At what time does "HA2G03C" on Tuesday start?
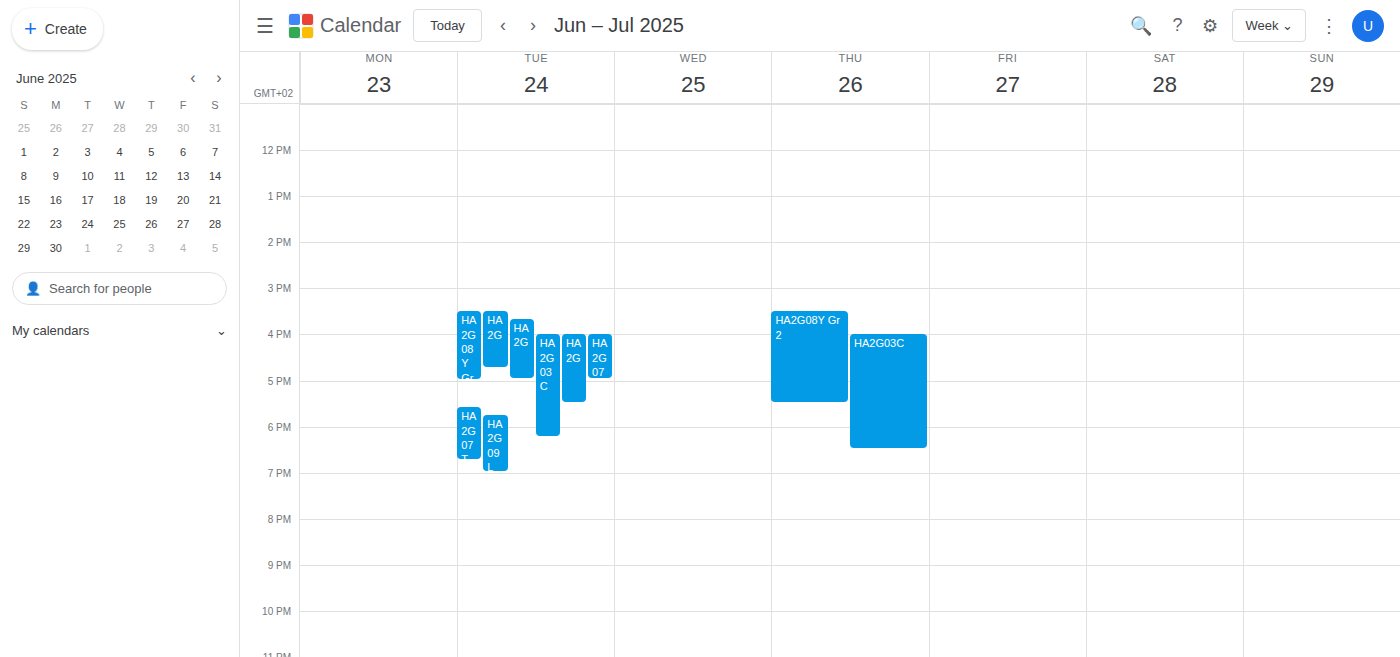
16:00